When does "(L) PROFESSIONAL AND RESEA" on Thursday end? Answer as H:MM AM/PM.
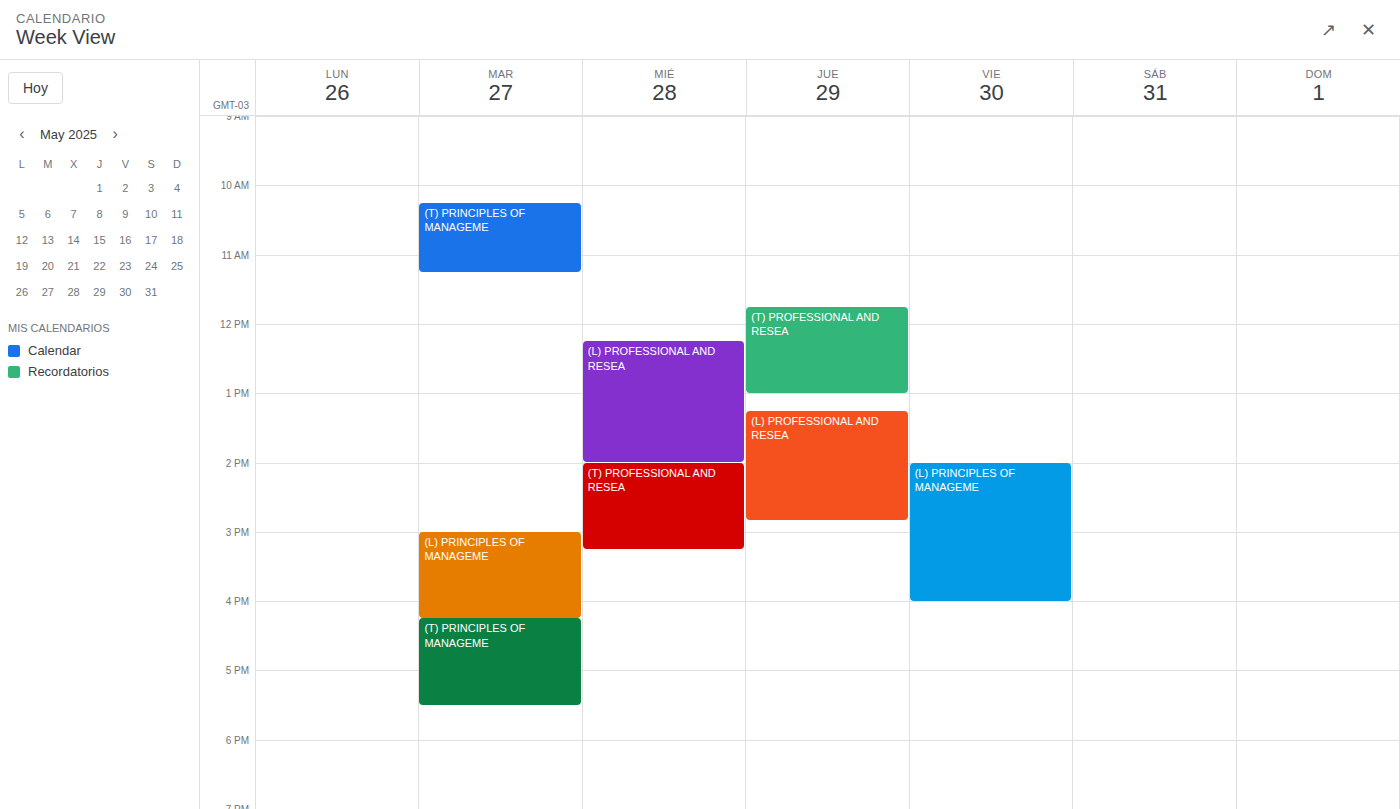
2:50 PM